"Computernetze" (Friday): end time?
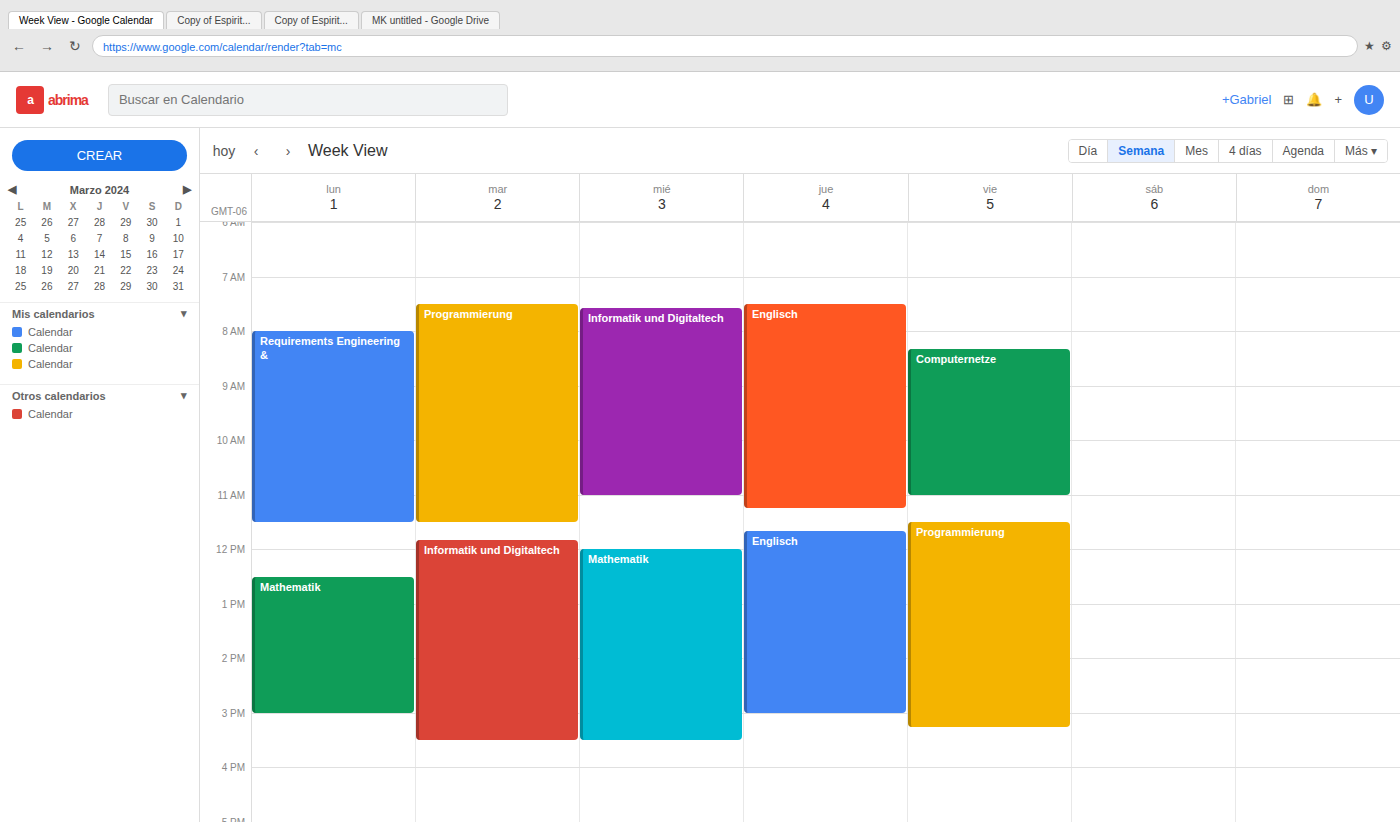
11:00 AM